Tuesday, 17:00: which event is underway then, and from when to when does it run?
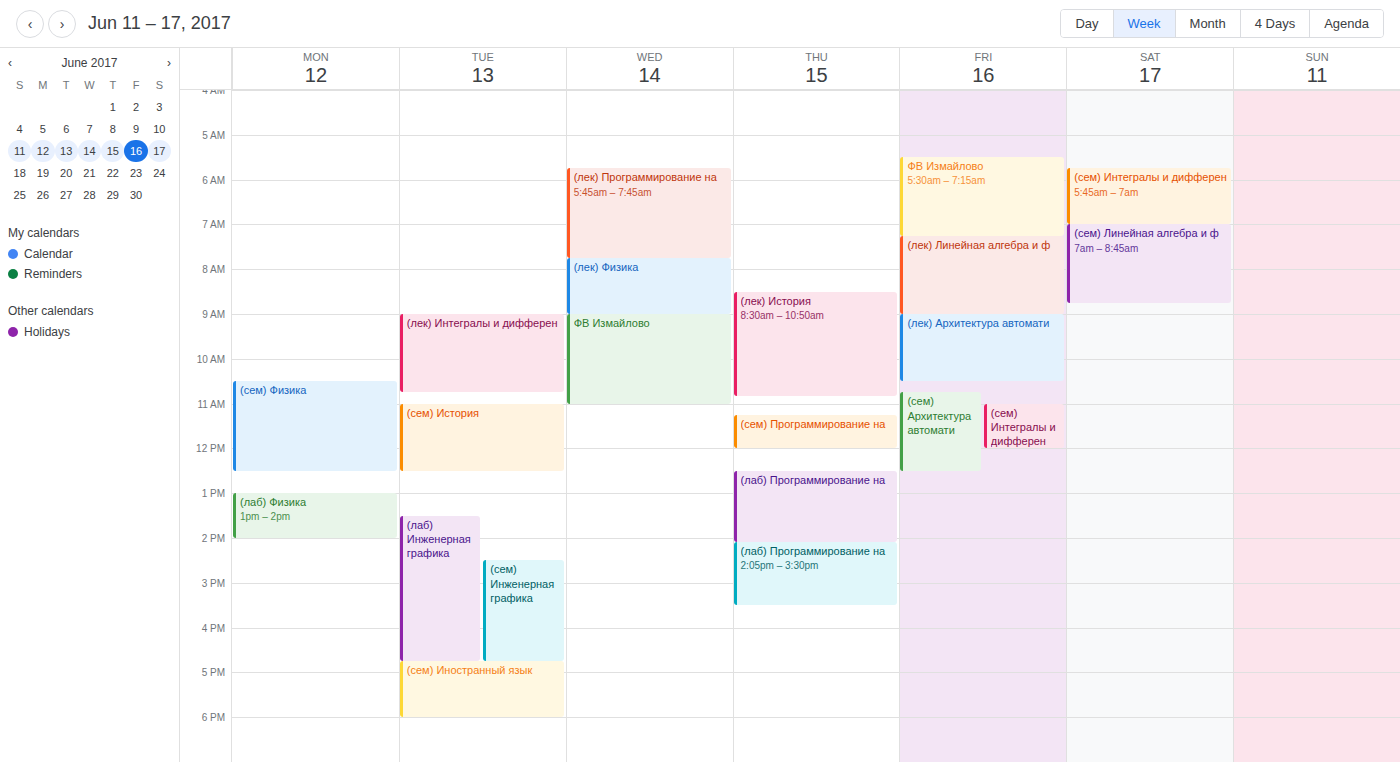
"(сем) Иностранный язык", 16:45 to 18:00